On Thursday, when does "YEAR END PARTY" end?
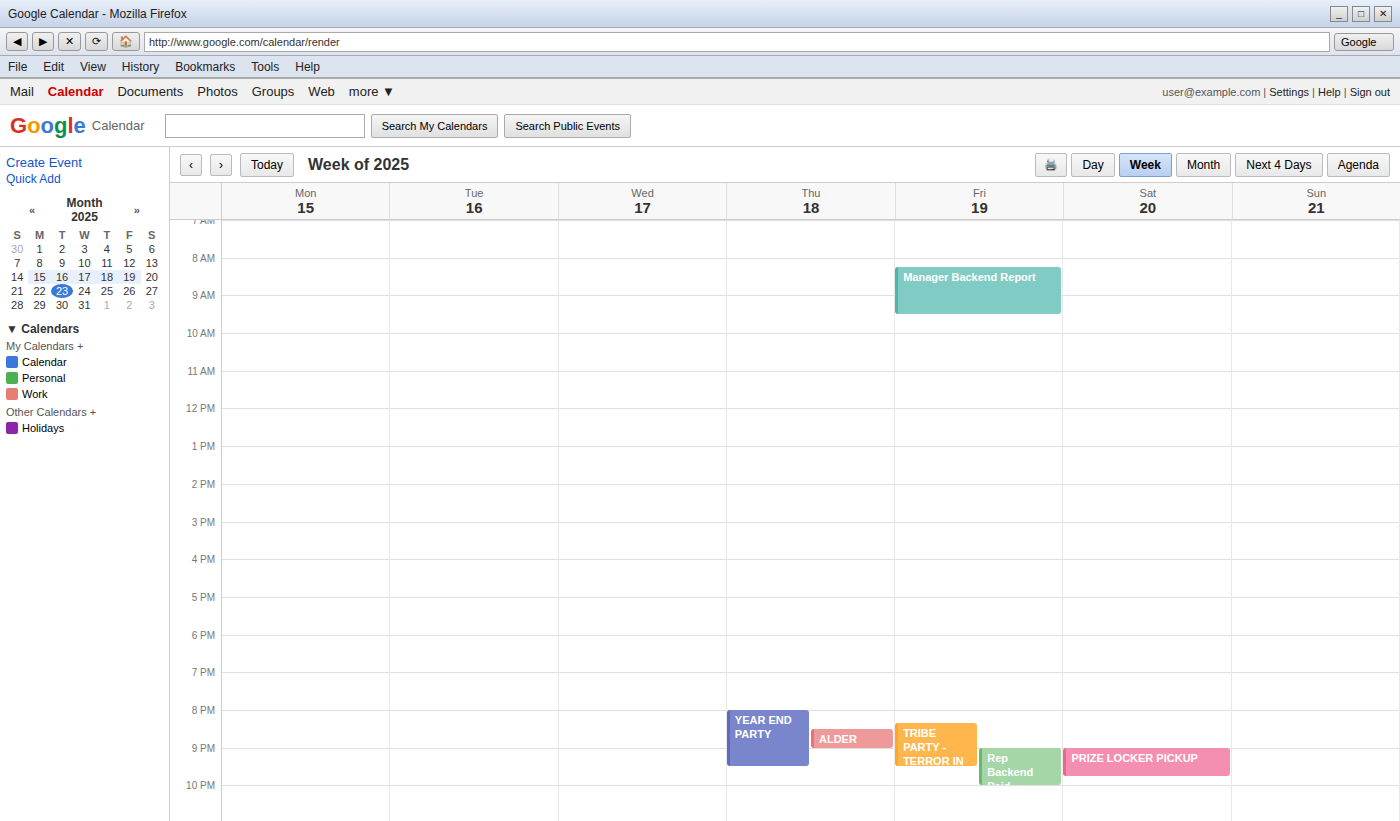
9:30 PM